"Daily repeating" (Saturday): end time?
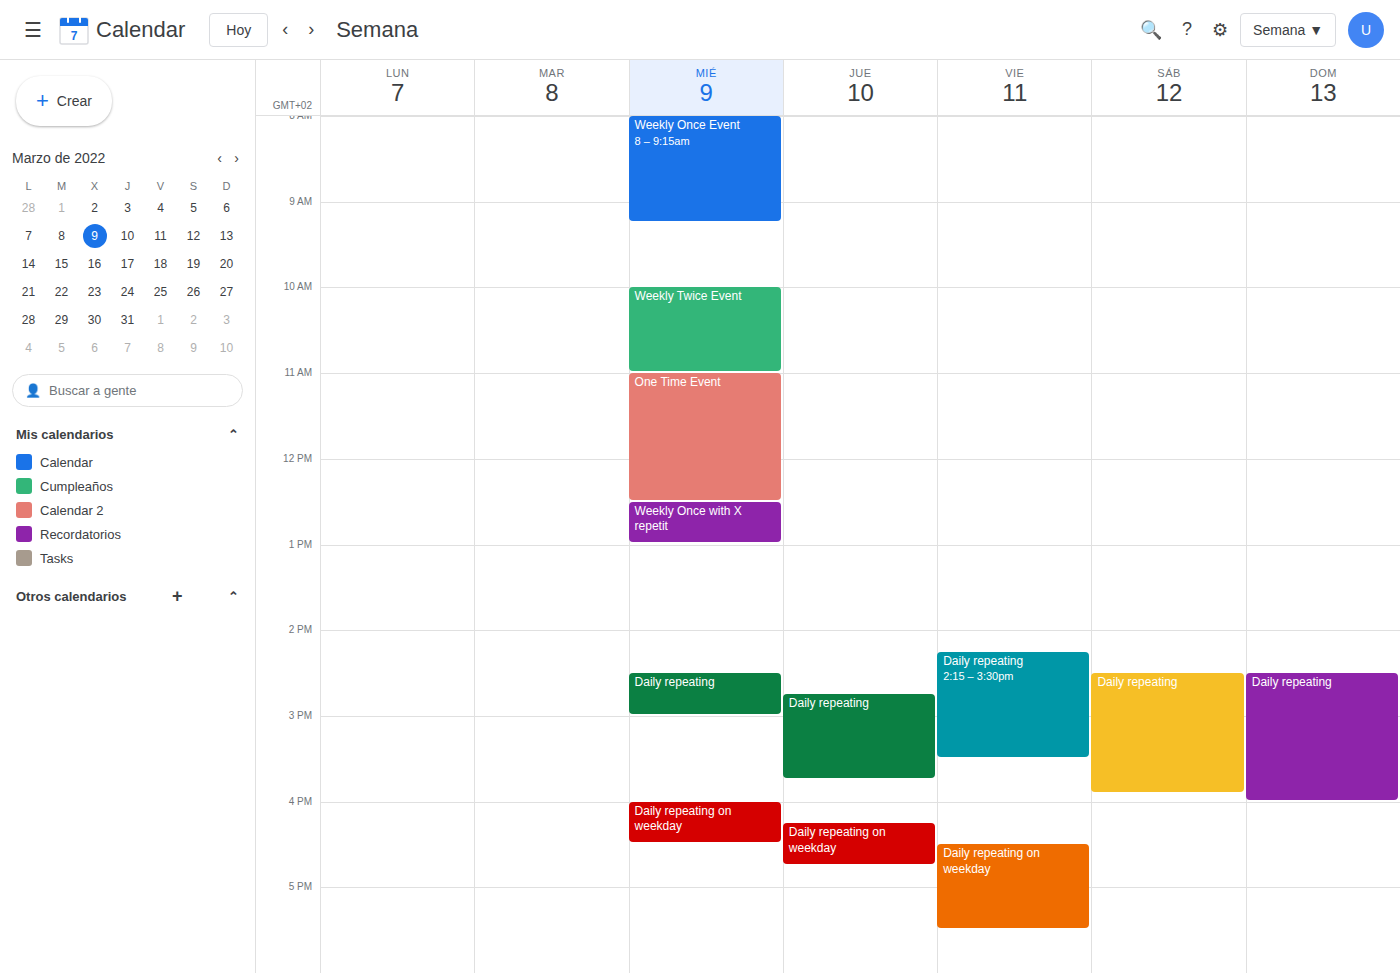
3:55 PM